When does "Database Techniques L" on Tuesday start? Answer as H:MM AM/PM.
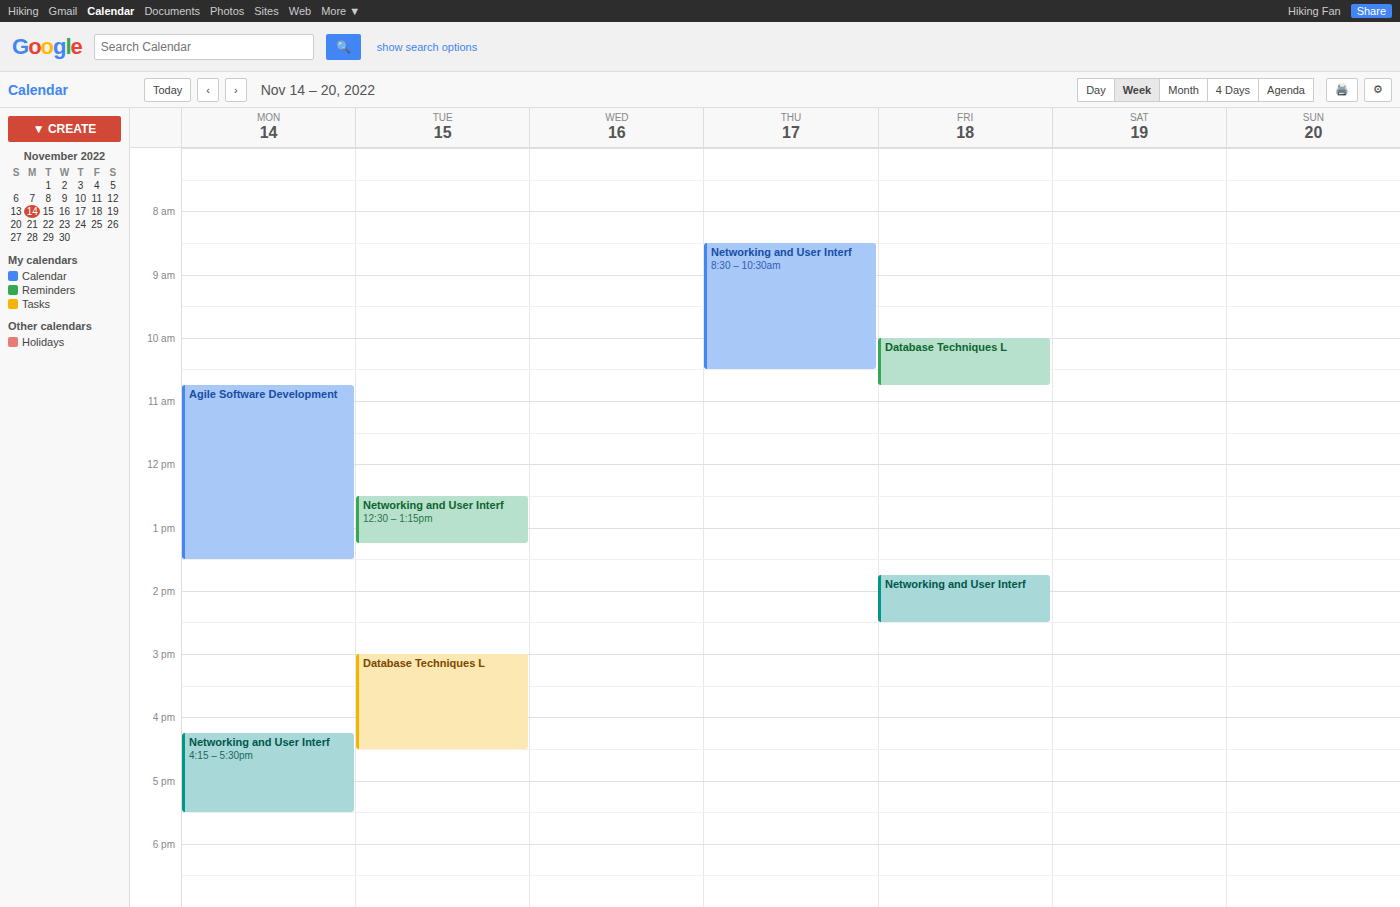
3:00 PM